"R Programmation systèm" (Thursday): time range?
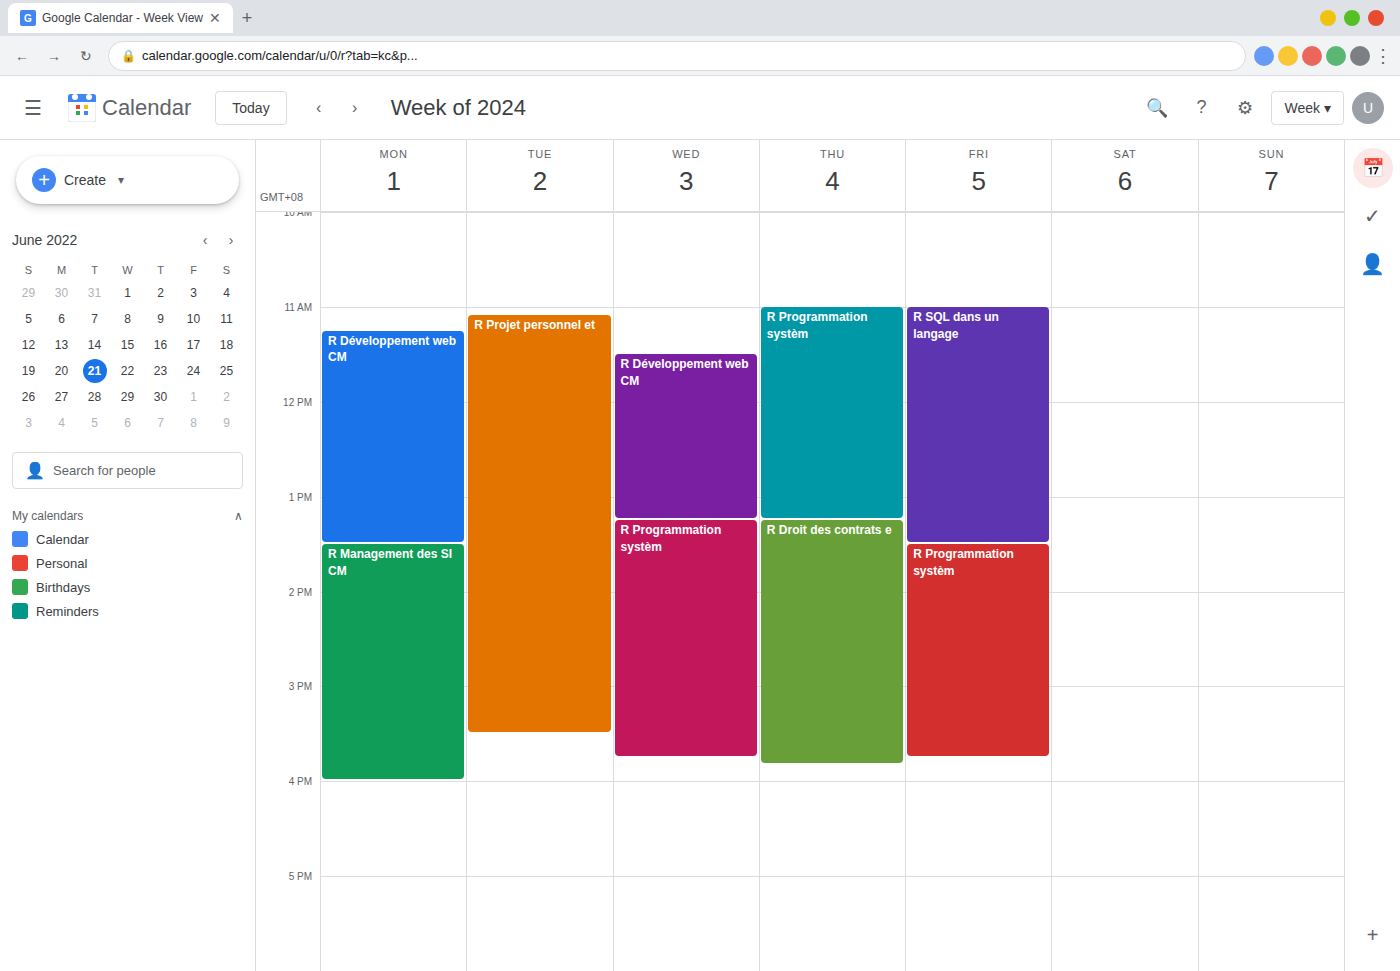
11:00 to 13:15